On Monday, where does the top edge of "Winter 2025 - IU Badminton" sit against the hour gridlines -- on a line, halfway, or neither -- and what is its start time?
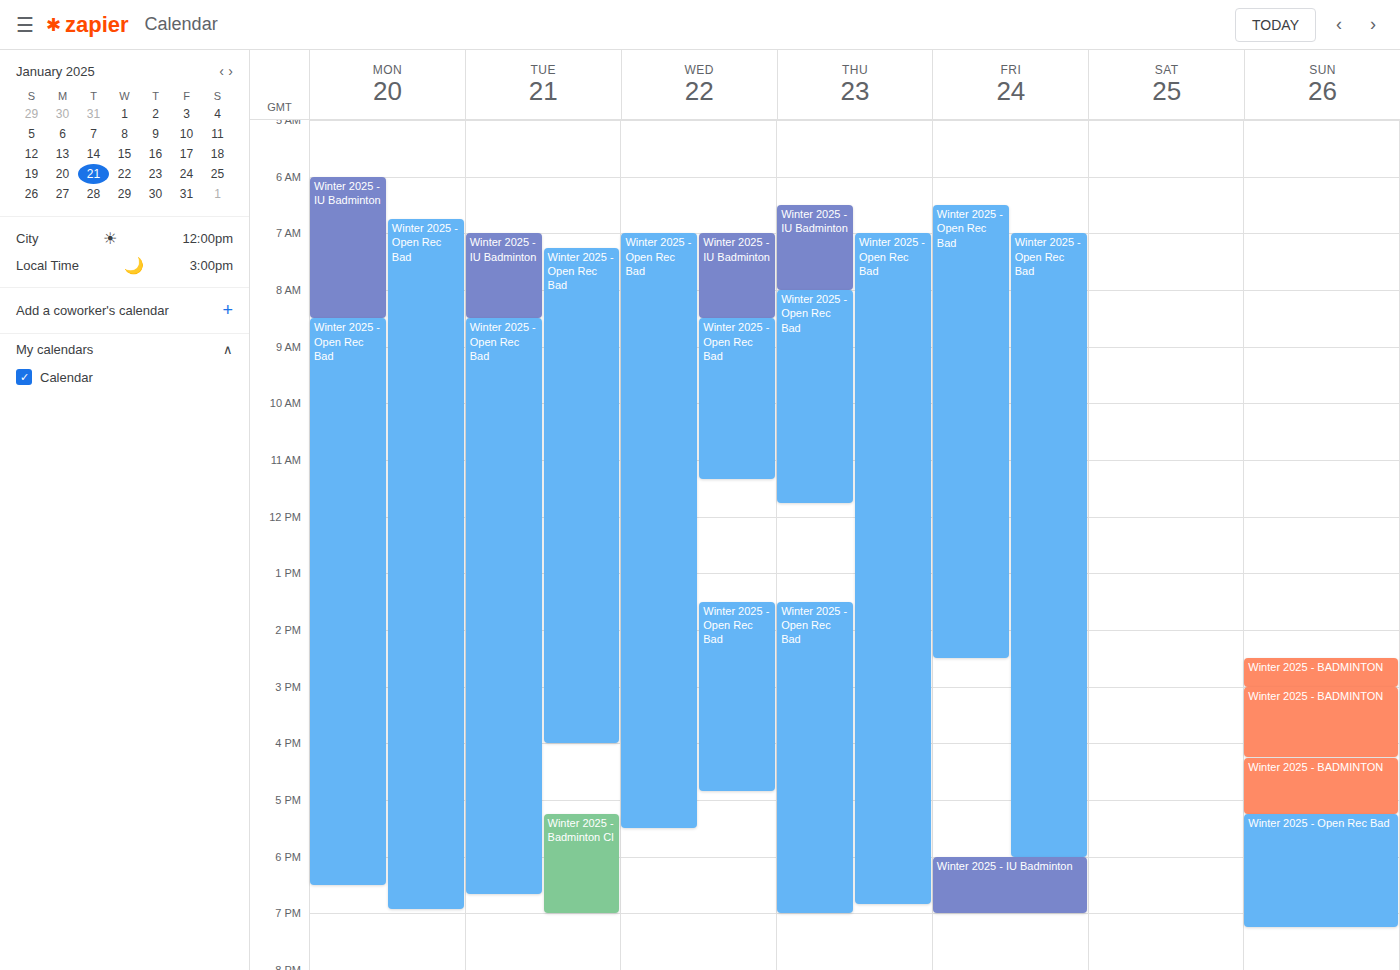
6:00 AM -- exactly on the 6 AM line.